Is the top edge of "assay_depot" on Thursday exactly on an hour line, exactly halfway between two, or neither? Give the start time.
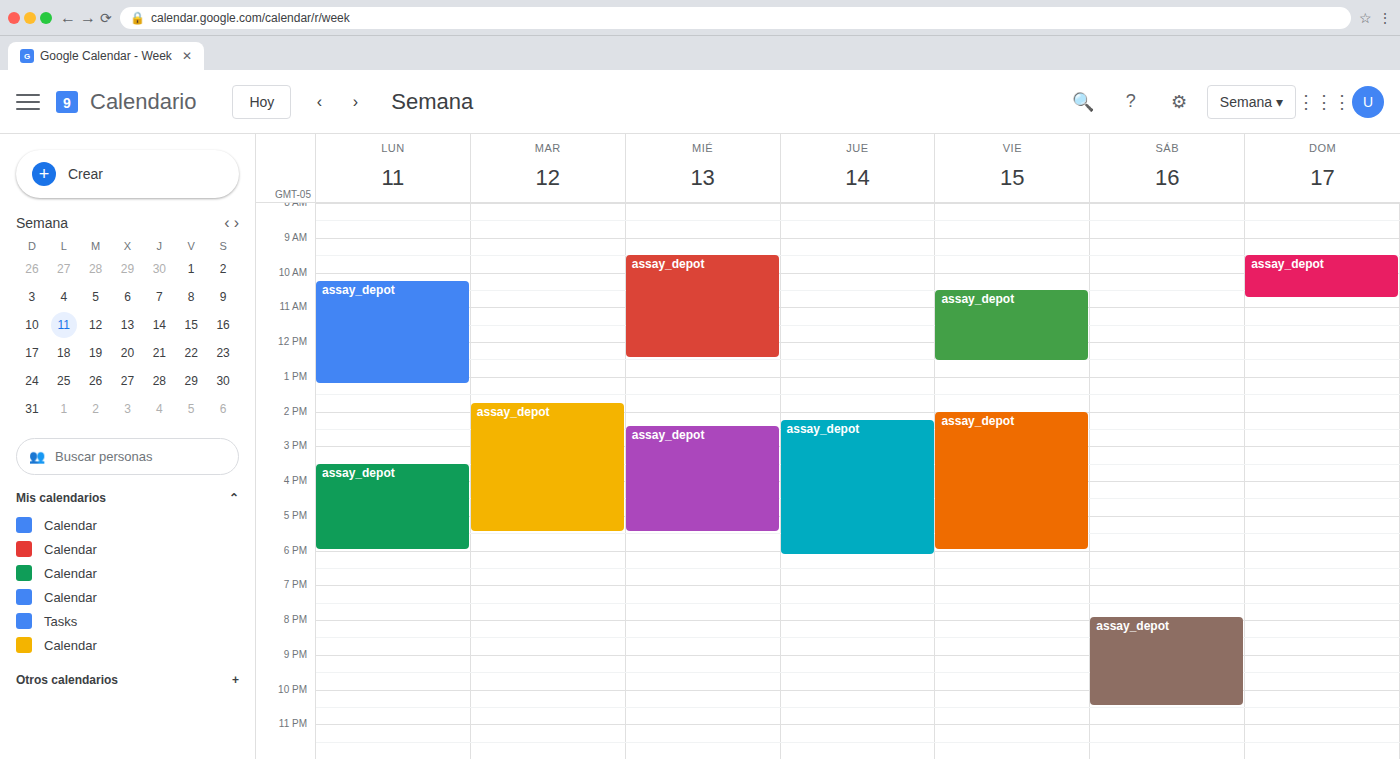
2:15 PM -- neither: a quarter of the way from the 2 PM line to the 3 PM line.